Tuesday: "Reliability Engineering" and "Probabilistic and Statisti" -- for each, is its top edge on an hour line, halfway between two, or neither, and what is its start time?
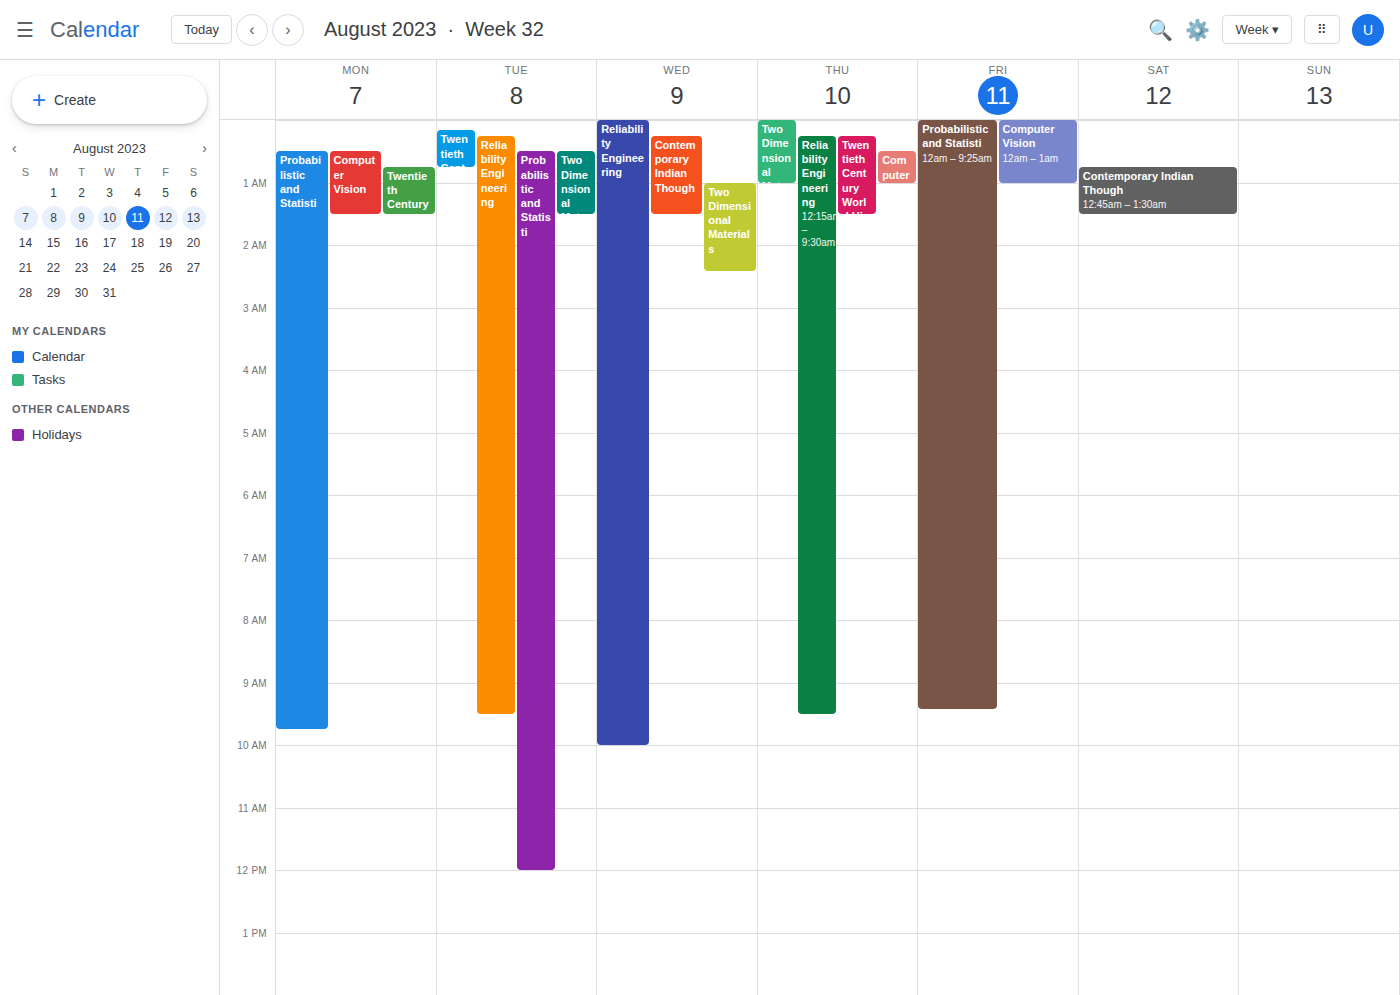
"Reliability Engineering": 12:15 AM, neither: a quarter of the way from the 12 AM line to the 1 AM line. "Probabilistic and Statisti": 12:30 AM, halfway between the 12 AM and 1 AM lines.